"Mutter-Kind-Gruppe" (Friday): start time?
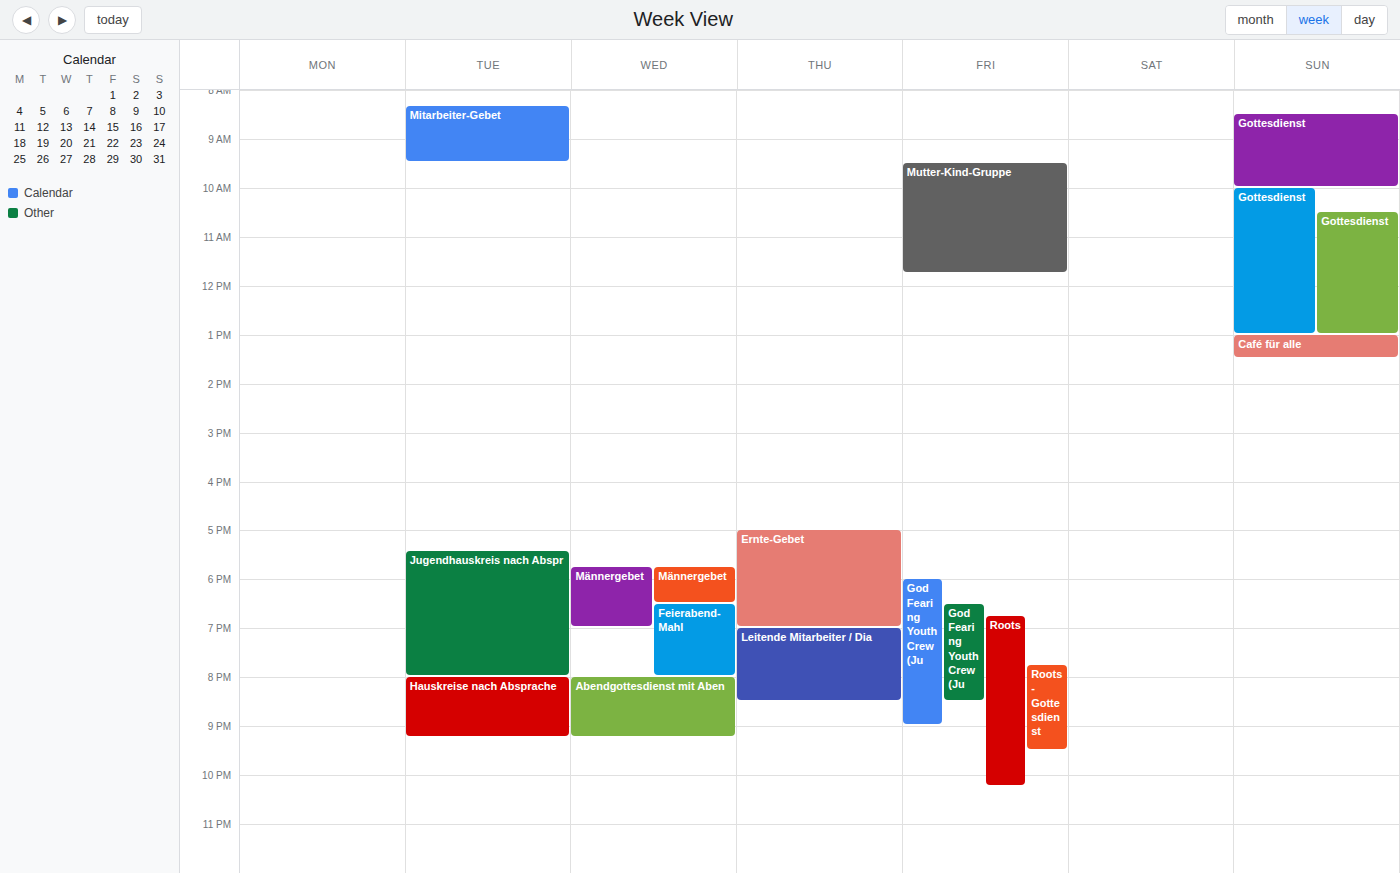
9:30 AM